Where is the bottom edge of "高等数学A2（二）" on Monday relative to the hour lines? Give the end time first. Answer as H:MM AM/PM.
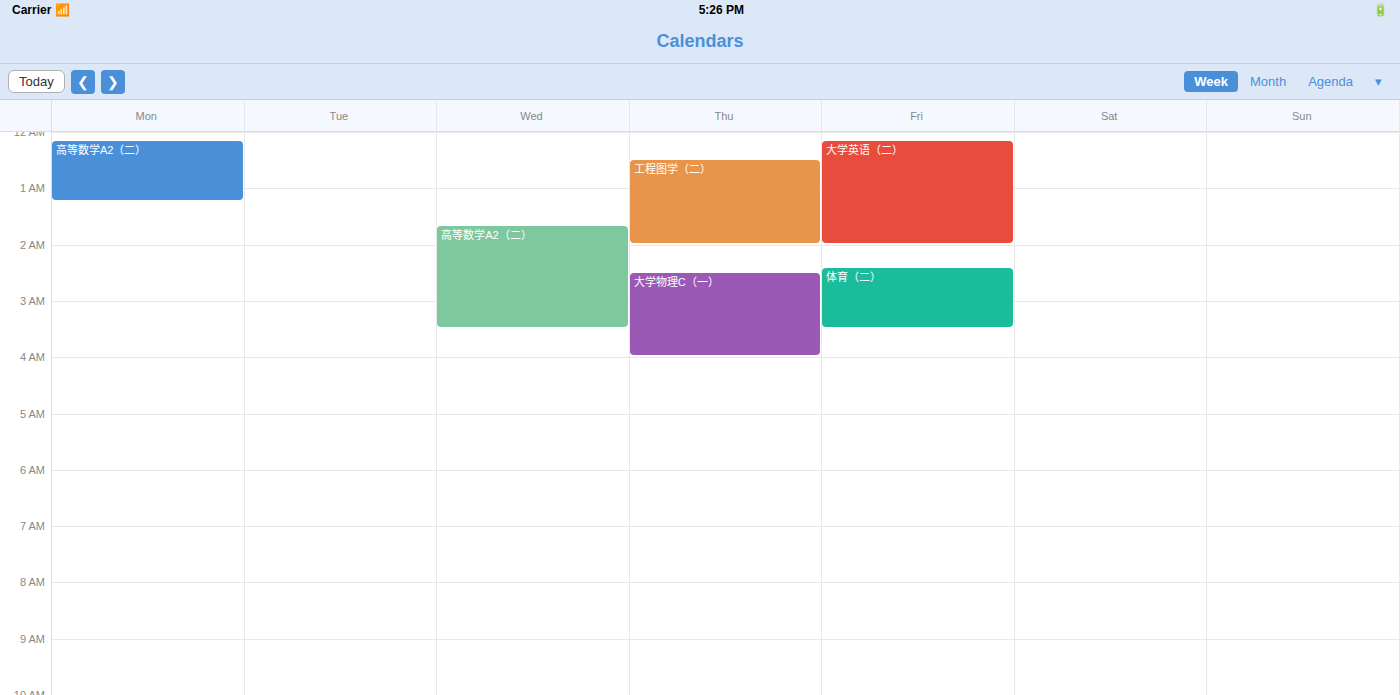
1:15 AM -- neither: a quarter of the way from the 1 AM line to the 2 AM line.